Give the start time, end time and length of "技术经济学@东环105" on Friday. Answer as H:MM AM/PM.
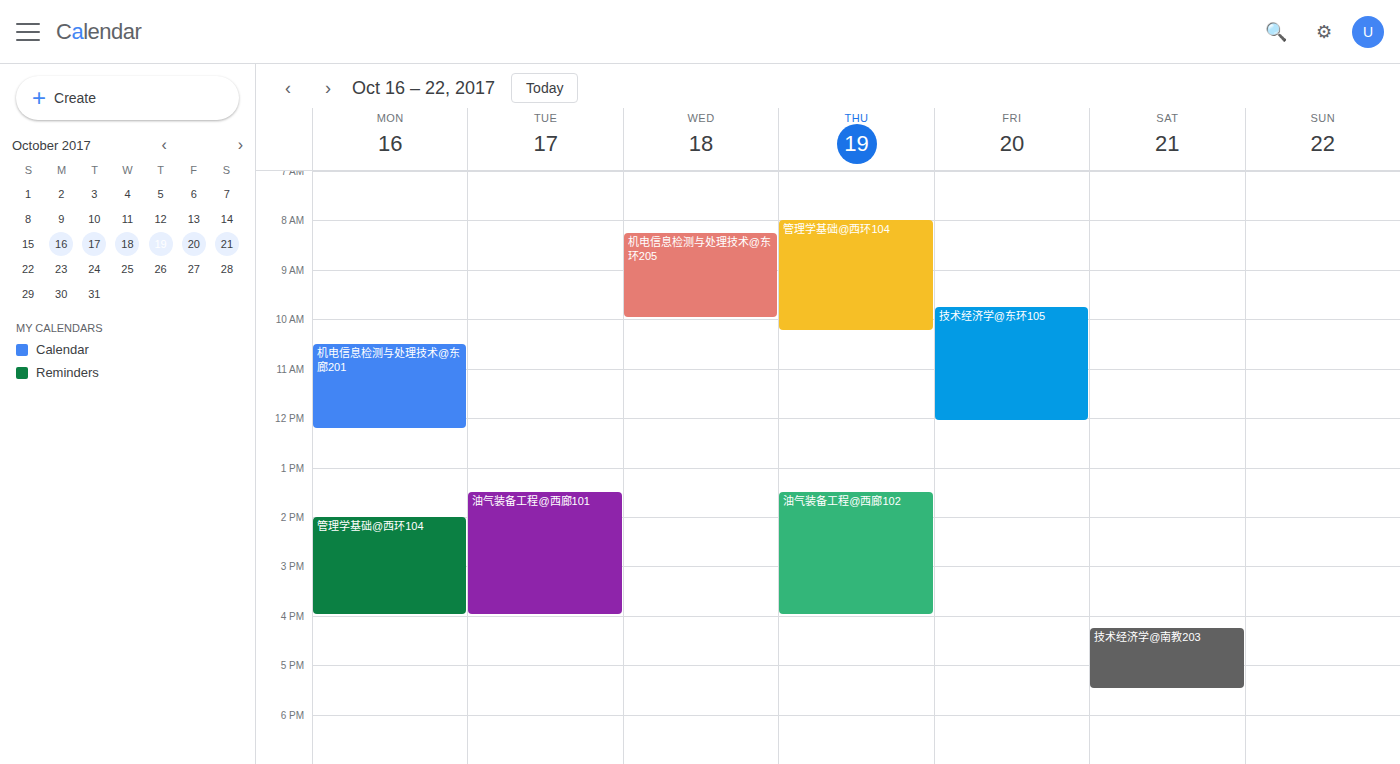
9:45 AM to 12:05 PM, 2 hours 20 minutes